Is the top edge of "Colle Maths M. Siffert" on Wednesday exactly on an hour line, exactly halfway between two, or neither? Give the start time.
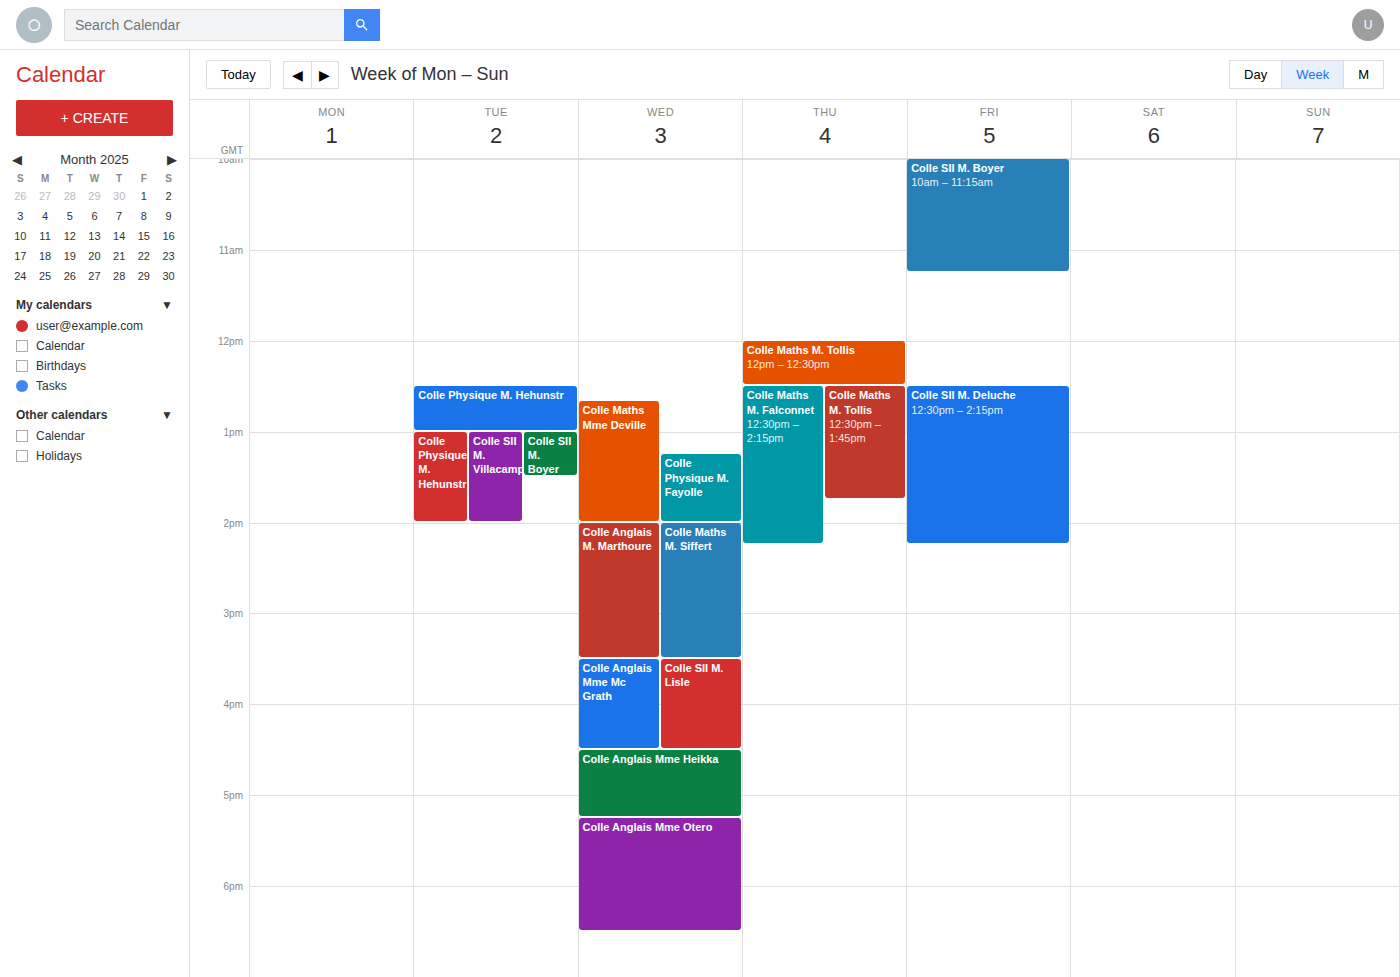
2:00 PM -- exactly on the 2 PM line.